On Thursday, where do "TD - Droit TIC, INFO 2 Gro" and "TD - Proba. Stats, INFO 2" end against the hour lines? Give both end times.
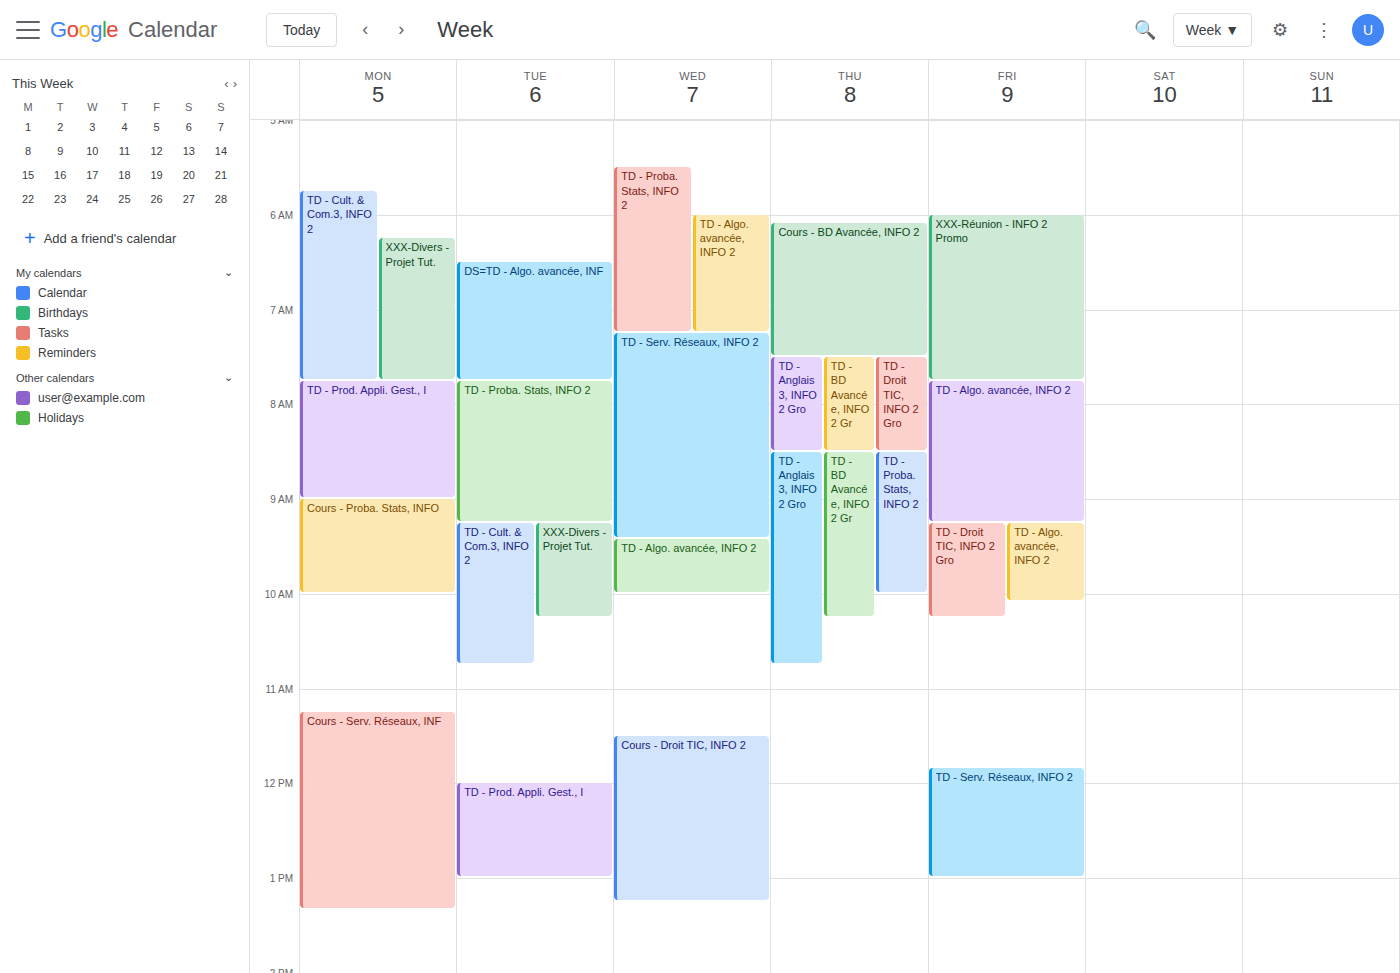
"TD - Droit TIC, INFO 2 Gro": 8:30 AM, halfway between the 8 AM and 9 AM lines. "TD - Proba. Stats, INFO 2": 10:00 AM, exactly on the 10 AM line.